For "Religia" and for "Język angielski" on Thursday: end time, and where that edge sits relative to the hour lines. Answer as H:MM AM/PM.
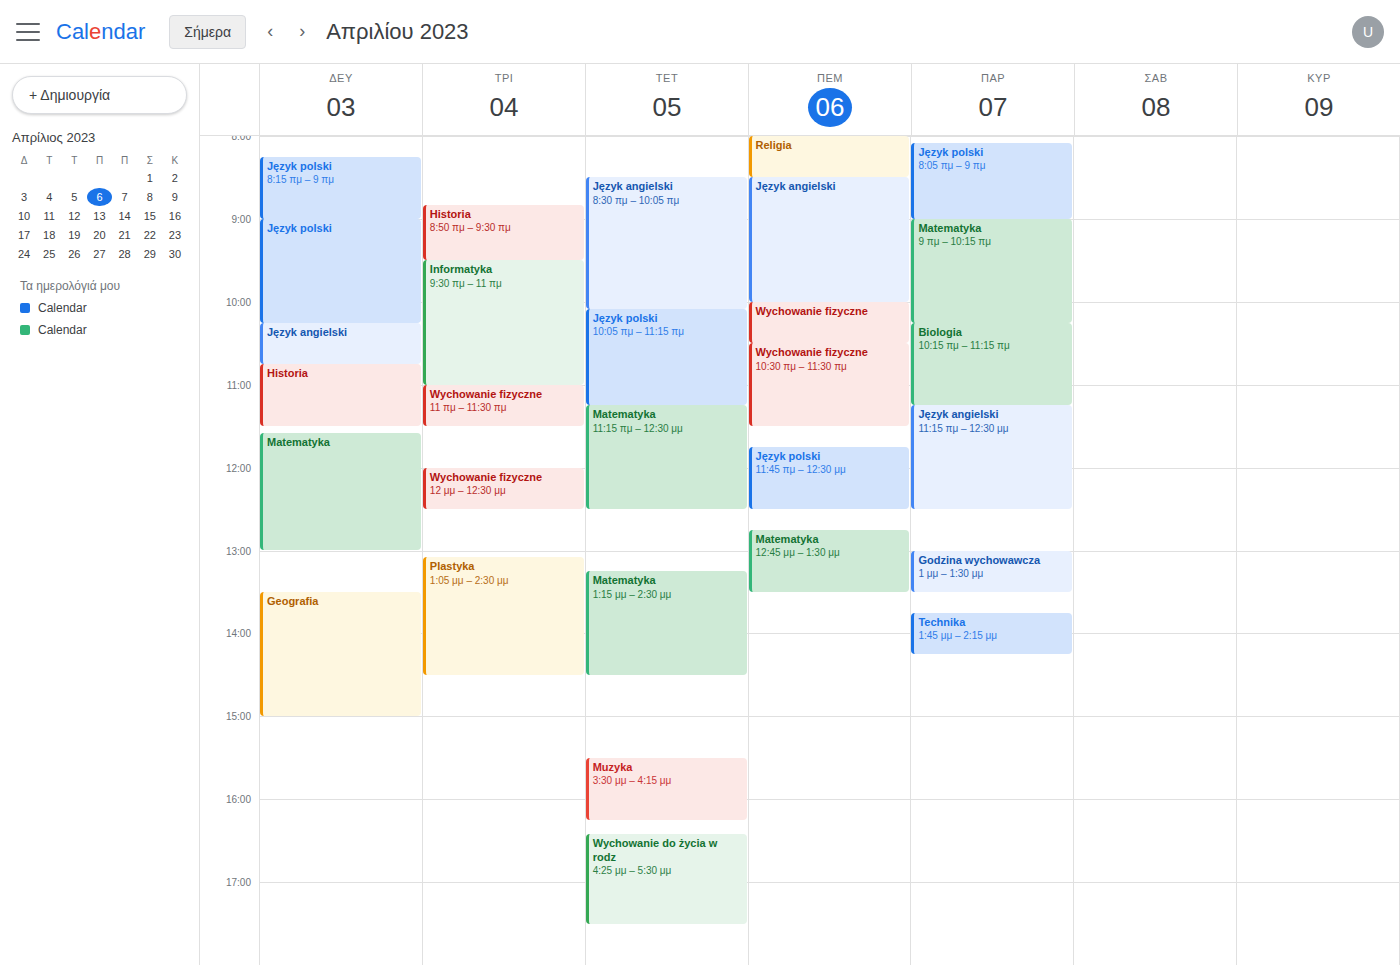
"Religia": 8:30 AM, halfway between the 8 AM and 9 AM lines. "Język angielski": 10:00 AM, exactly on the 10 AM line.